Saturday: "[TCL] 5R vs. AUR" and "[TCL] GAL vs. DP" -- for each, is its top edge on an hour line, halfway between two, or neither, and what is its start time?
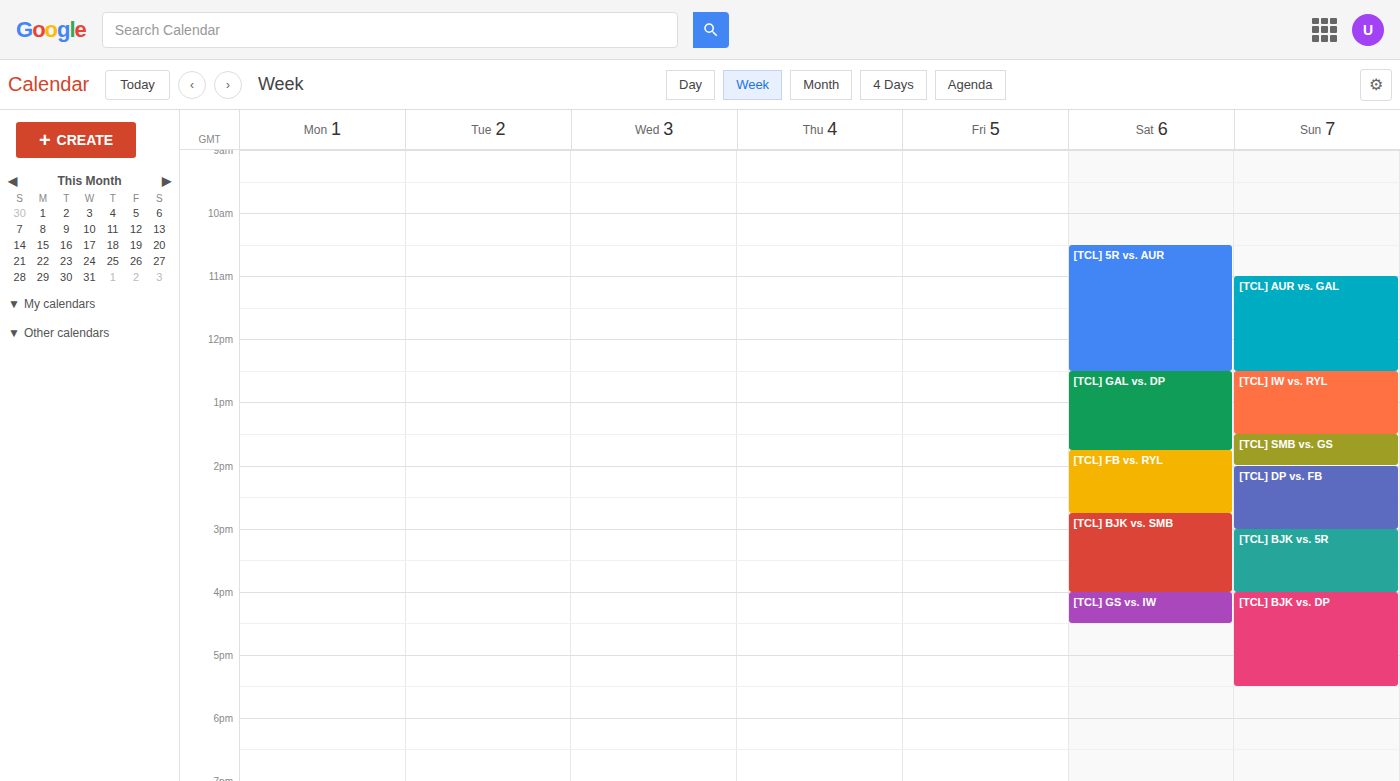
"[TCL] 5R vs. AUR": 10:30 AM, halfway between the 10 AM and 11 AM lines. "[TCL] GAL vs. DP": 12:30 PM, halfway between the 12 PM and 1 PM lines.